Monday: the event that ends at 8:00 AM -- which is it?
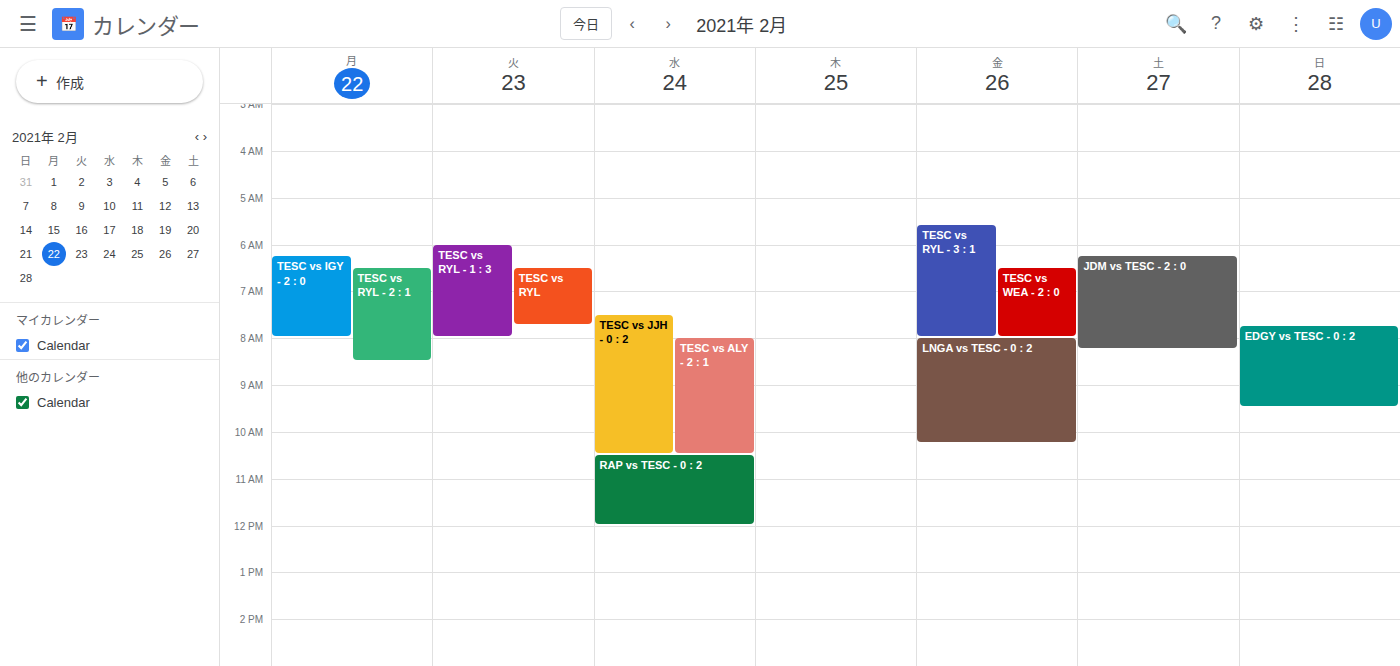
"TESC vs IGY - 2 : 0"